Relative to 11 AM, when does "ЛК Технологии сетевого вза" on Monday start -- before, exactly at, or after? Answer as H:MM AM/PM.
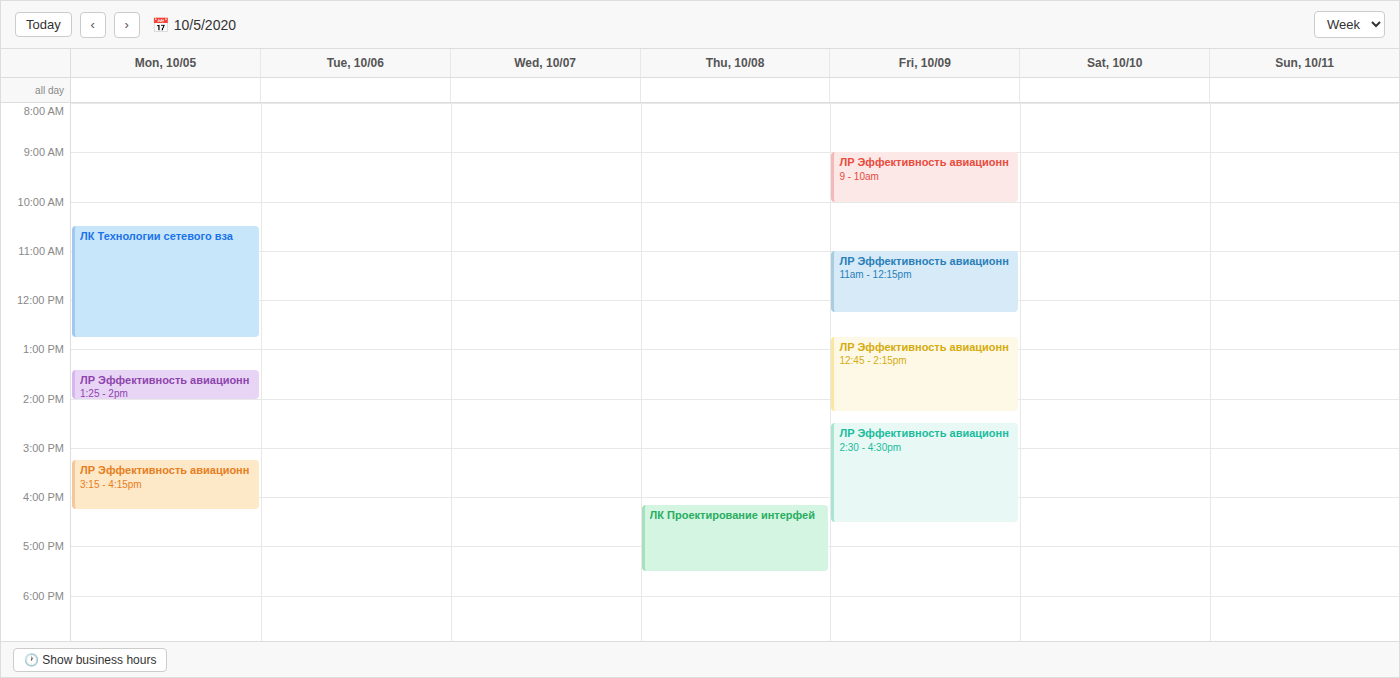
10:30 AM -- before 11 AM, 30 minutes above the 11 AM line.